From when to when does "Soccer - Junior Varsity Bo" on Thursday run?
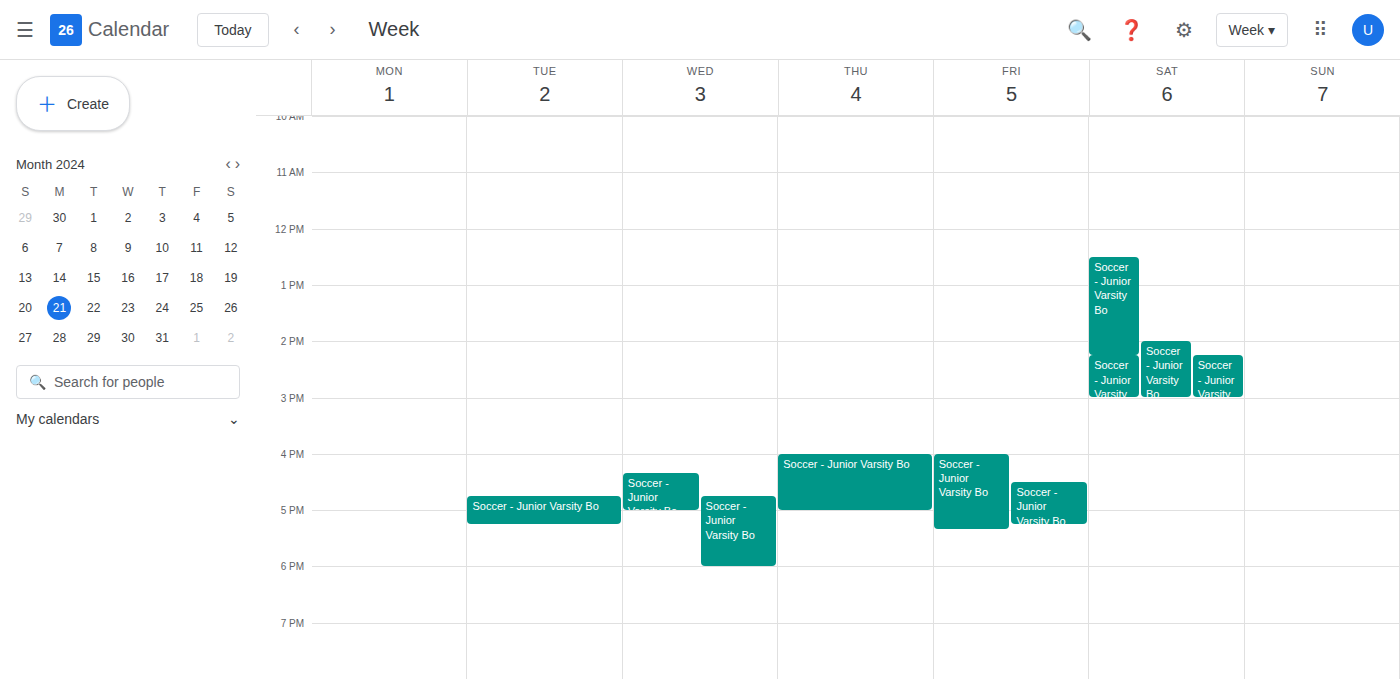
4:00 PM to 5:00 PM